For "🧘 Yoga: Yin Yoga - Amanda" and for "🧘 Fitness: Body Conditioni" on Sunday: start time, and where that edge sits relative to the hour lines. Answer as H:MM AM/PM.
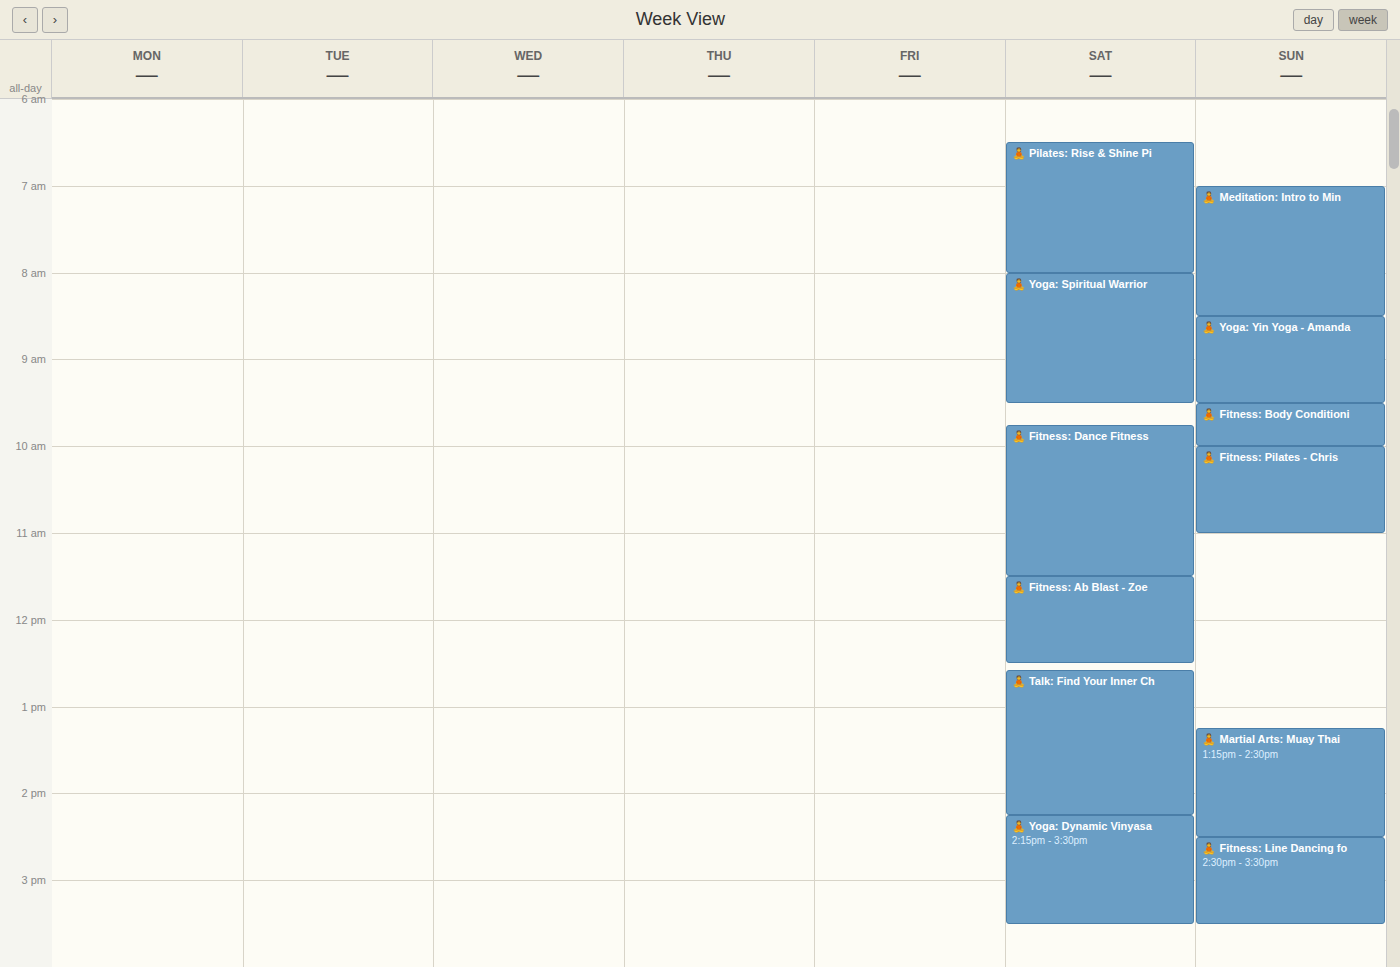
"🧘 Yoga: Yin Yoga - Amanda": 8:30 AM, halfway between the 8 AM and 9 AM lines. "🧘 Fitness: Body Conditioni": 9:30 AM, halfway between the 9 AM and 10 AM lines.